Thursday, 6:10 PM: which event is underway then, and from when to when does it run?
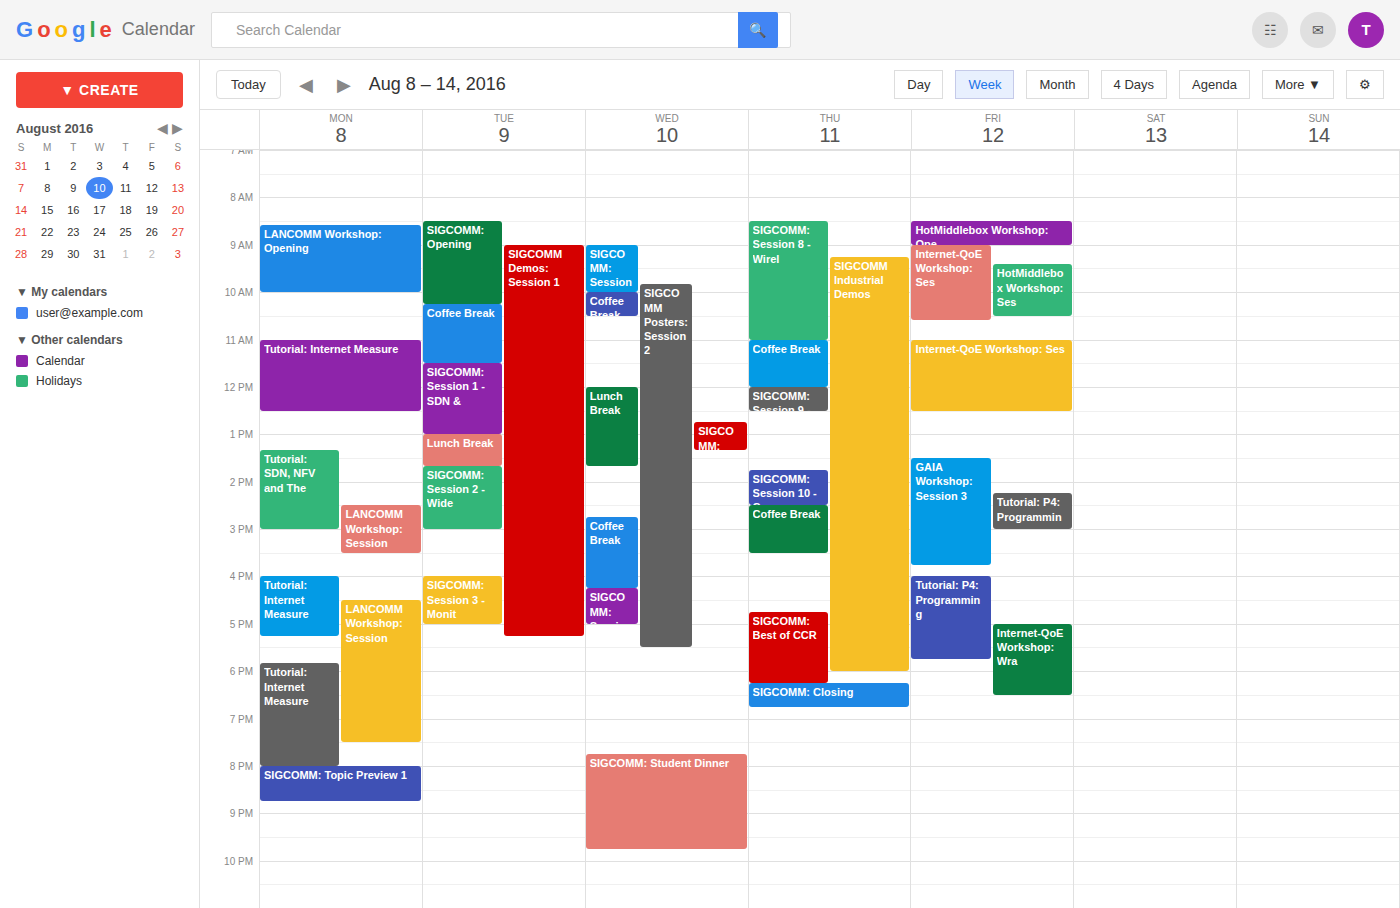
"SIGCOMM: Best of CCR", 4:45 PM to 6:15 PM